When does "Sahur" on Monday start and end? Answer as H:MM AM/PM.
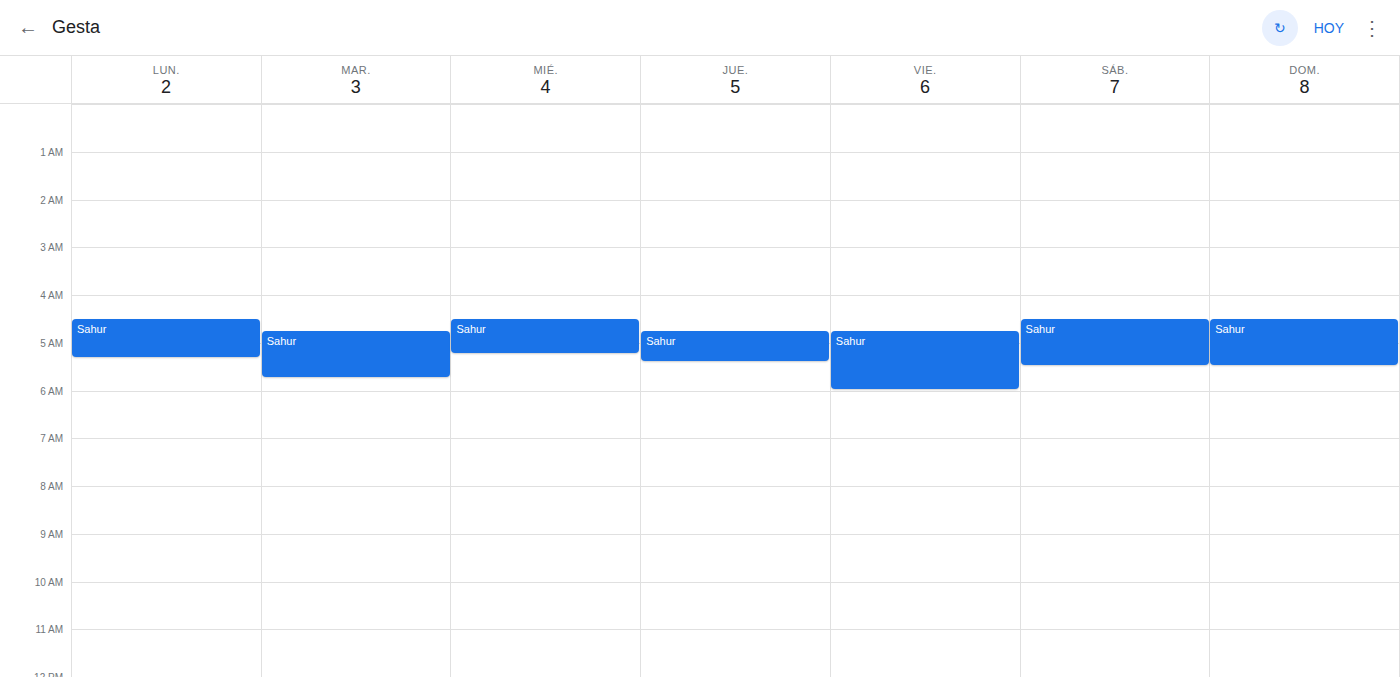
4:30 AM to 5:20 AM